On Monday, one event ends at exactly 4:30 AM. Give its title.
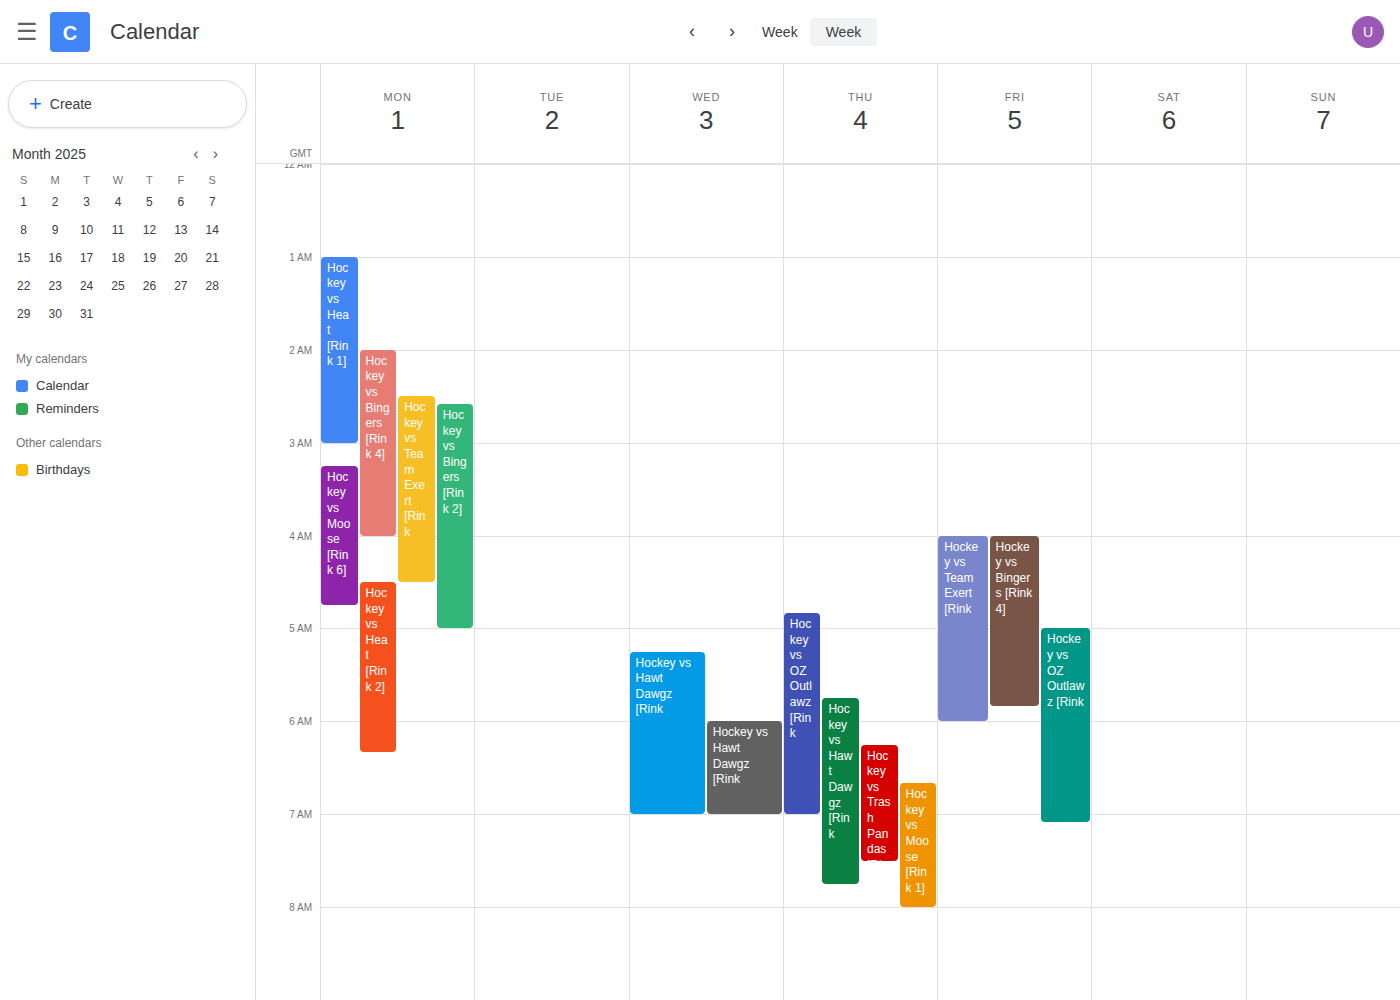
"Hockey vs Team Exert [Rink"